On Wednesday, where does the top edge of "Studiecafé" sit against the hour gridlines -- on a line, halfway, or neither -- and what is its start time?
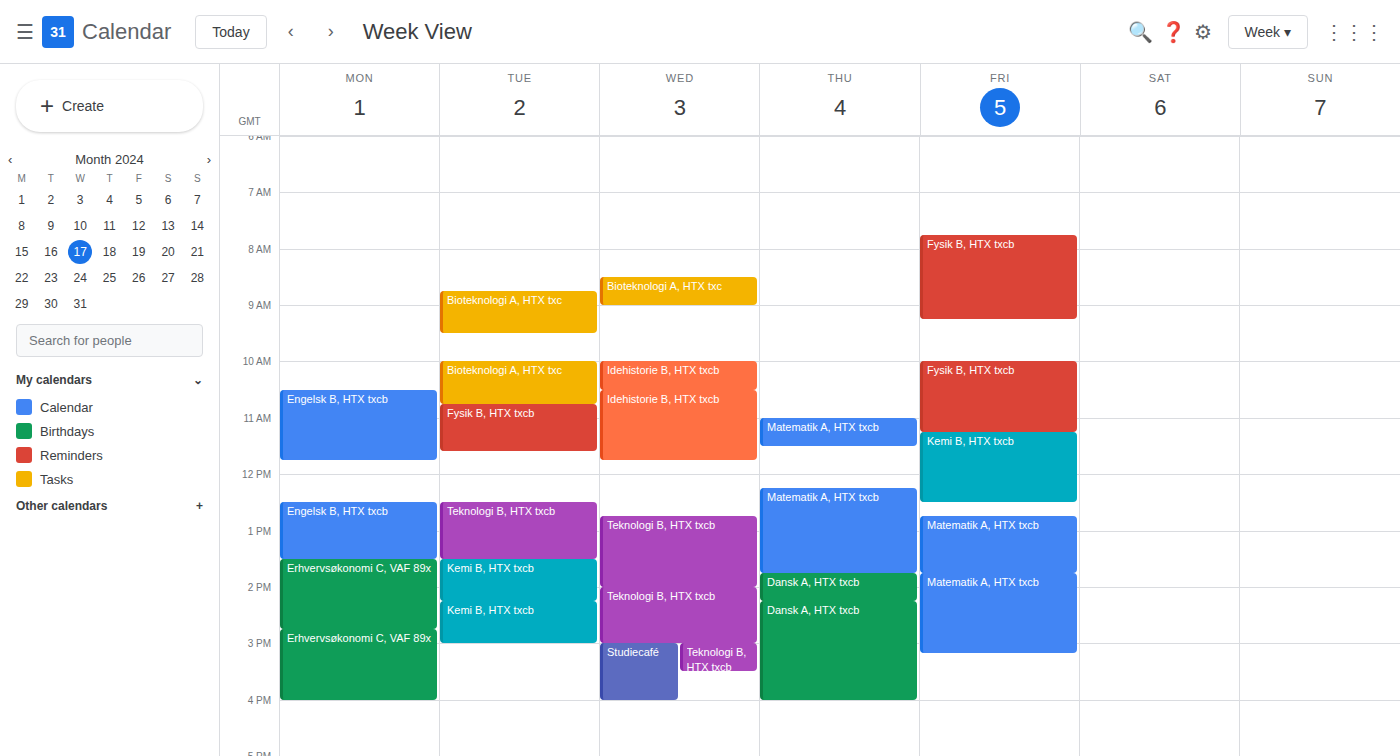
15:00 -- exactly on the 15:00 line.